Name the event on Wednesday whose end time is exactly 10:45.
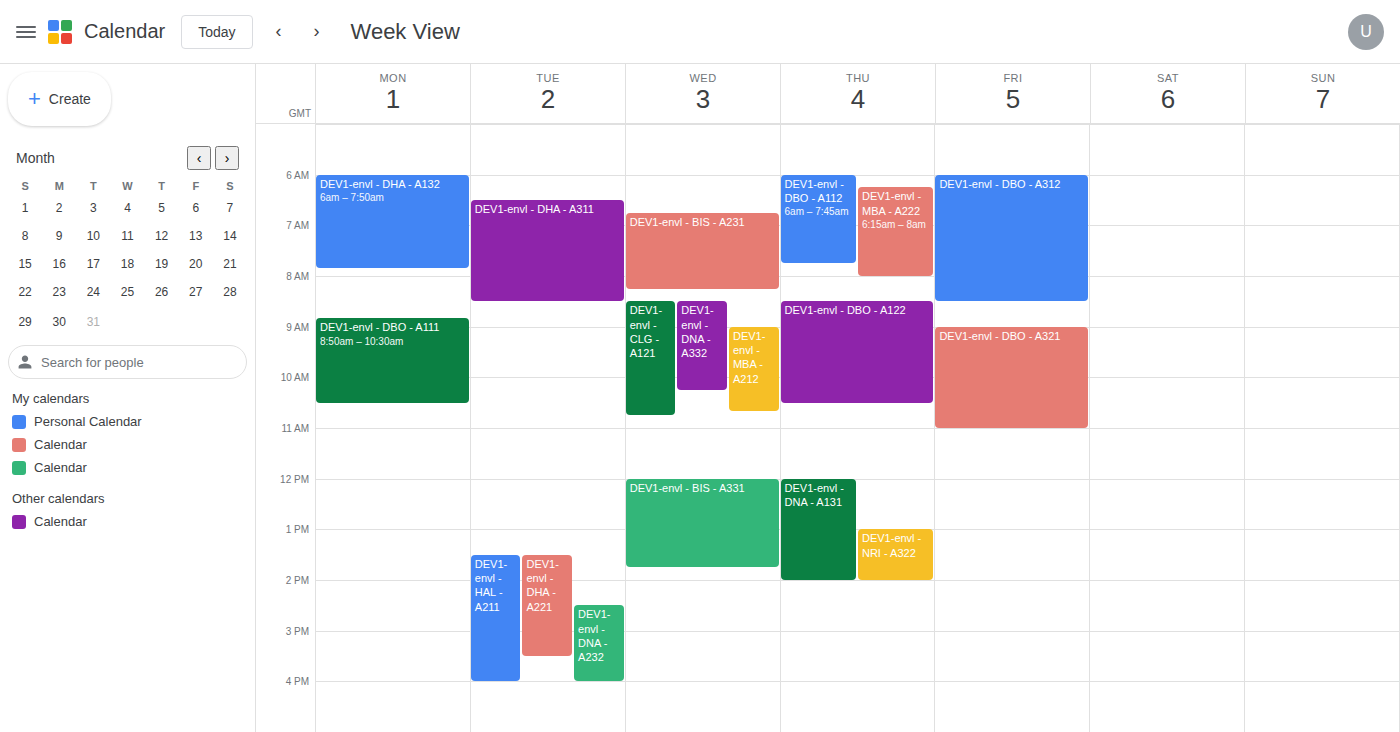
"DEV1-envl - CLG - A121"